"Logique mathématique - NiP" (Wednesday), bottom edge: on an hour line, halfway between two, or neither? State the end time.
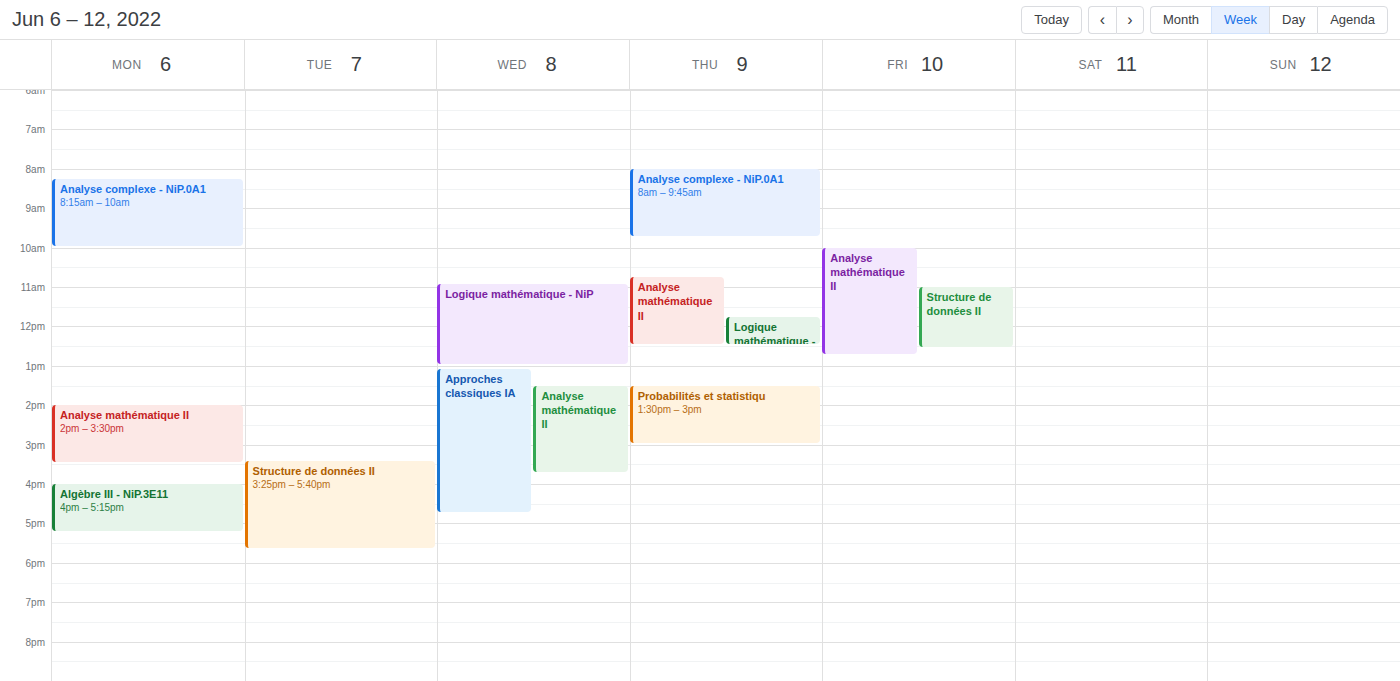
13:00 -- exactly on the 13:00 line.